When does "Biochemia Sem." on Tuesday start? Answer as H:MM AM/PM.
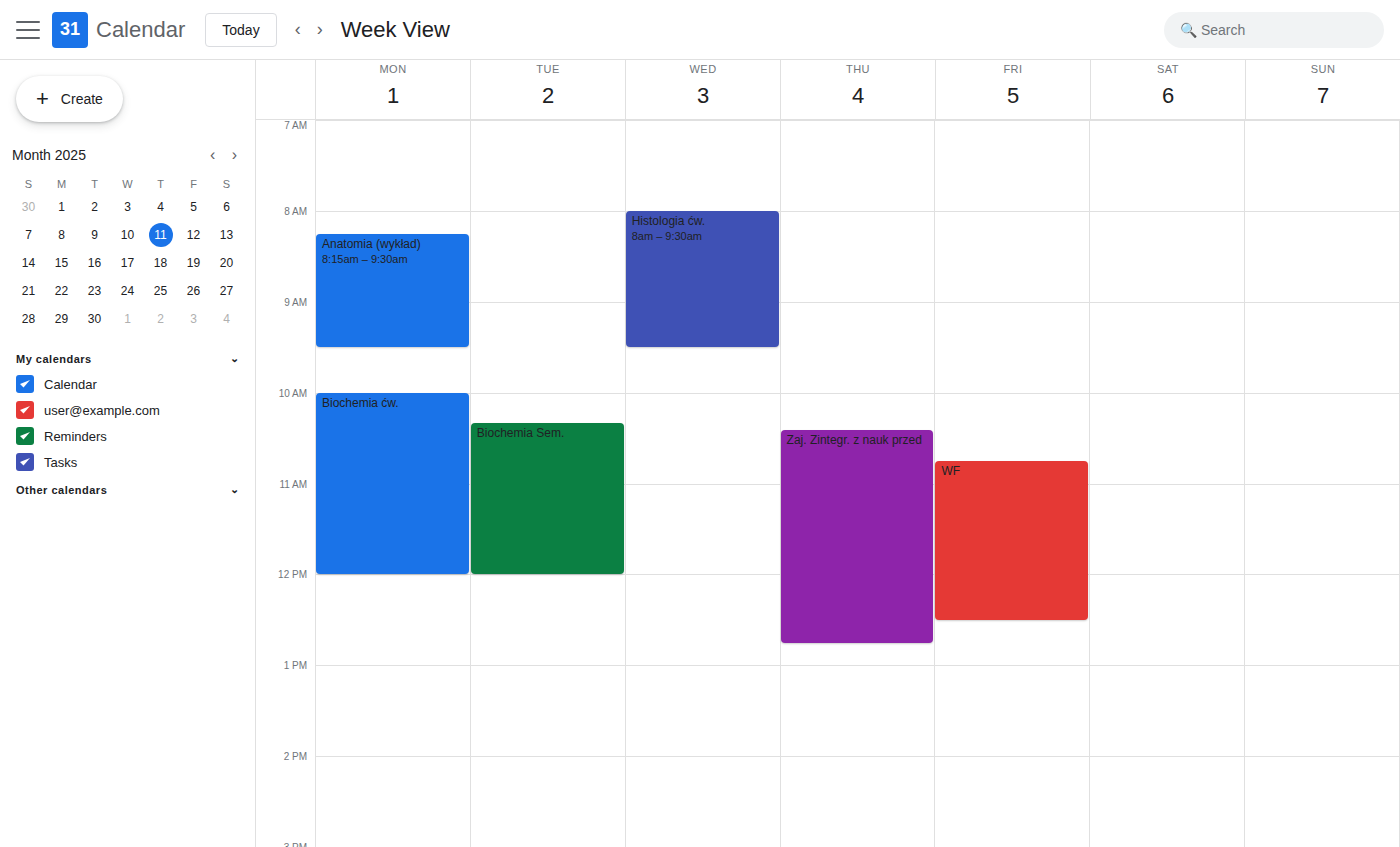
10:20 AM